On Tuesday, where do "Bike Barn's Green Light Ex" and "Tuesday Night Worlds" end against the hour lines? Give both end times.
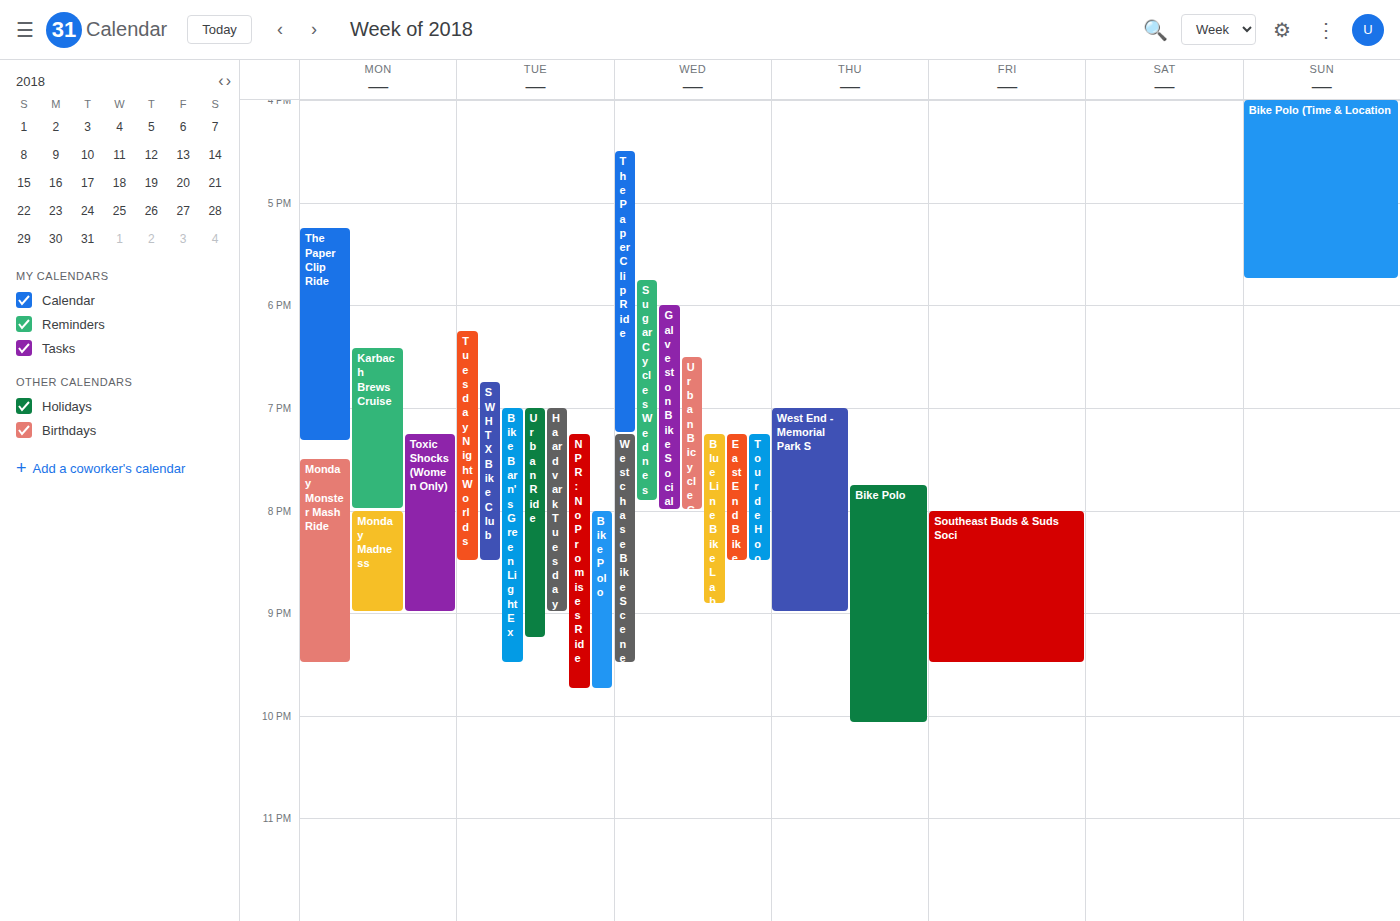
"Bike Barn's Green Light Ex": 9:30 PM, halfway between the 9 PM and 10 PM lines. "Tuesday Night Worlds": 8:30 PM, halfway between the 8 PM and 9 PM lines.